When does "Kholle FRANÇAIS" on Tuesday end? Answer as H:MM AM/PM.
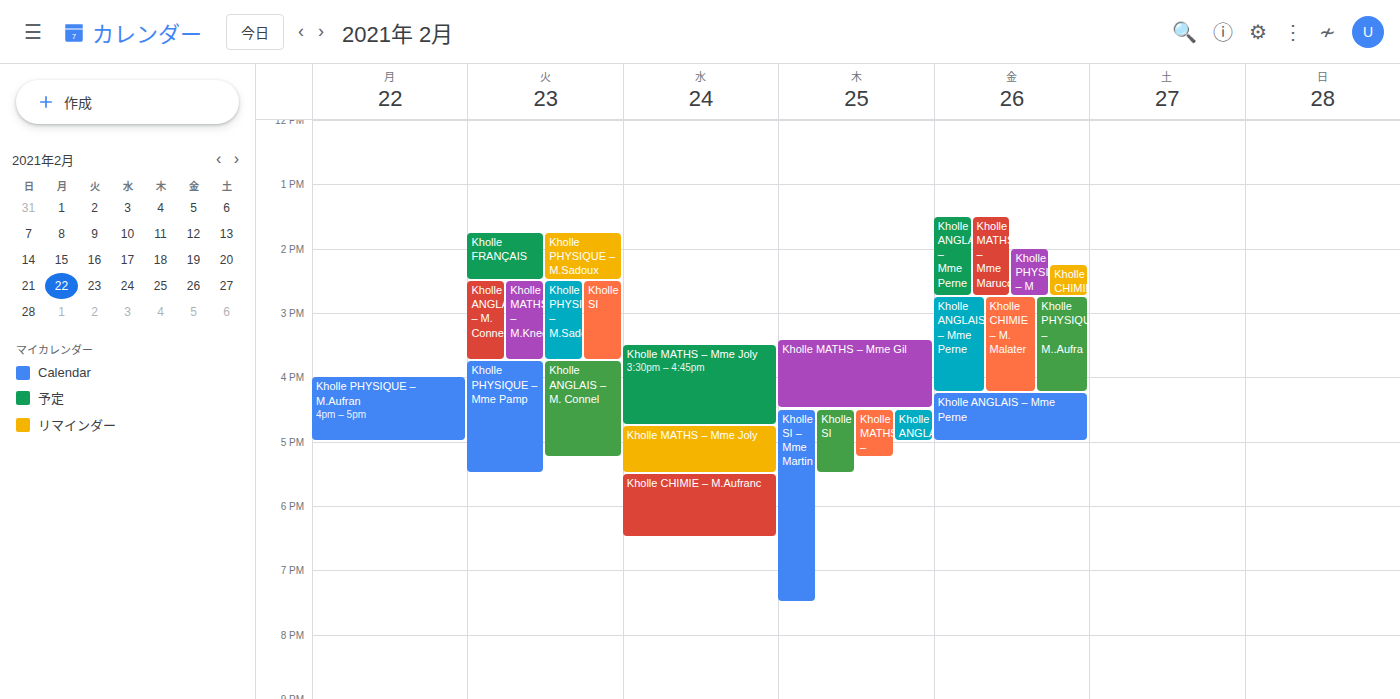
2:30 PM